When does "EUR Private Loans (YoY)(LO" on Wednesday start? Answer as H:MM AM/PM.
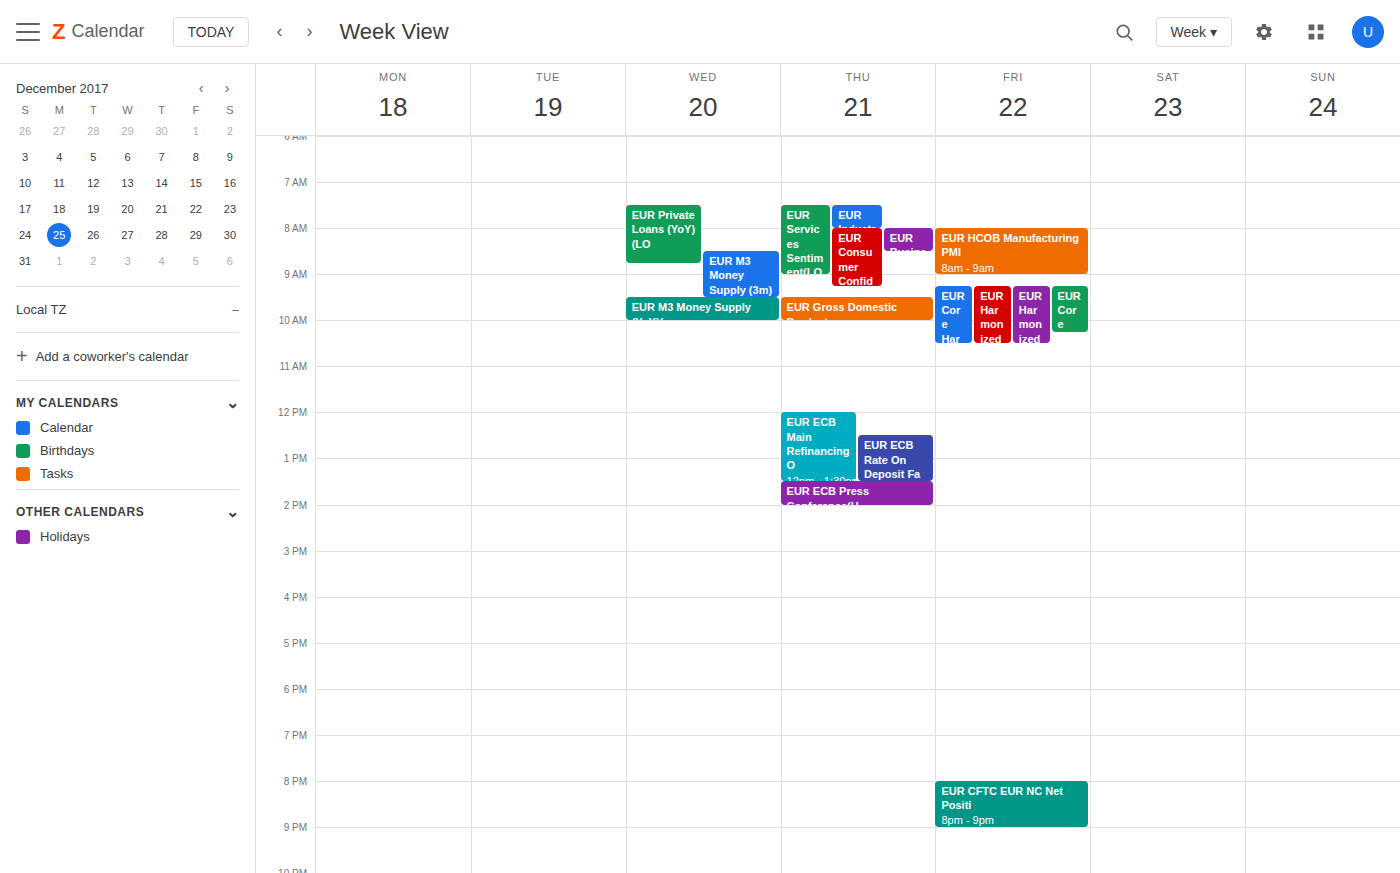
7:30 AM